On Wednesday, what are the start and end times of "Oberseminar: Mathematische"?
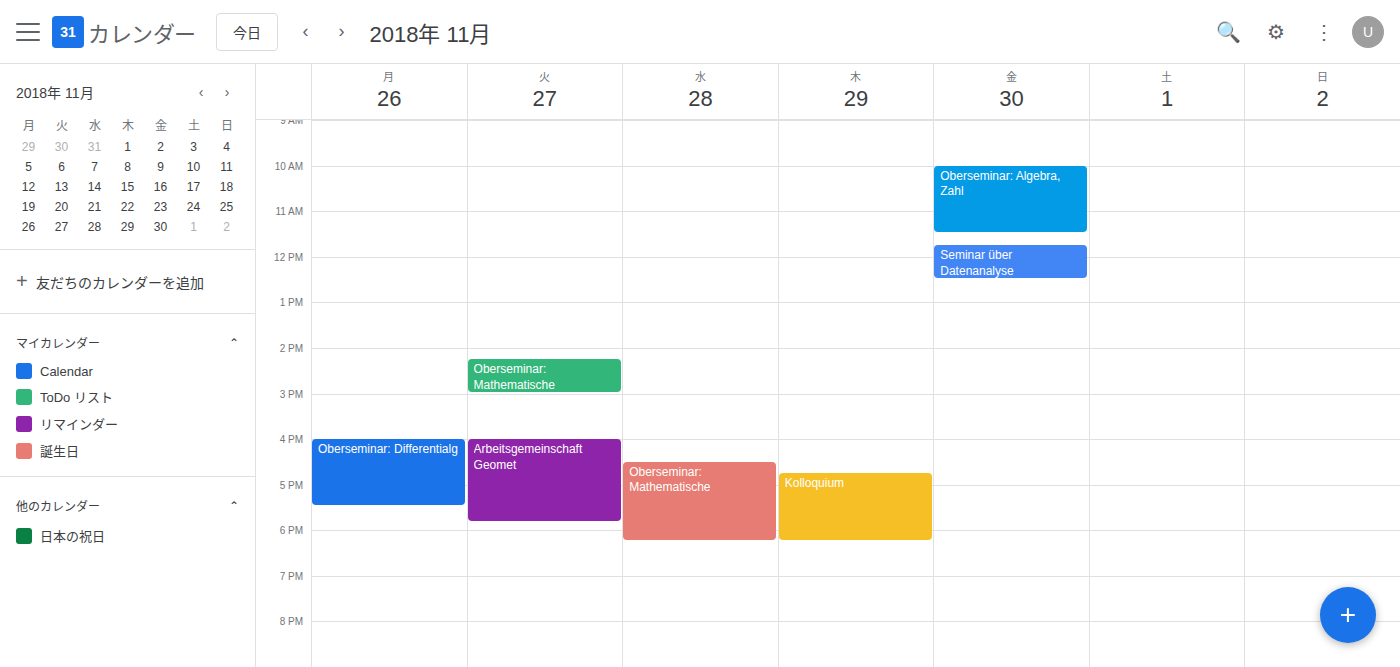
4:30 PM to 6:15 PM